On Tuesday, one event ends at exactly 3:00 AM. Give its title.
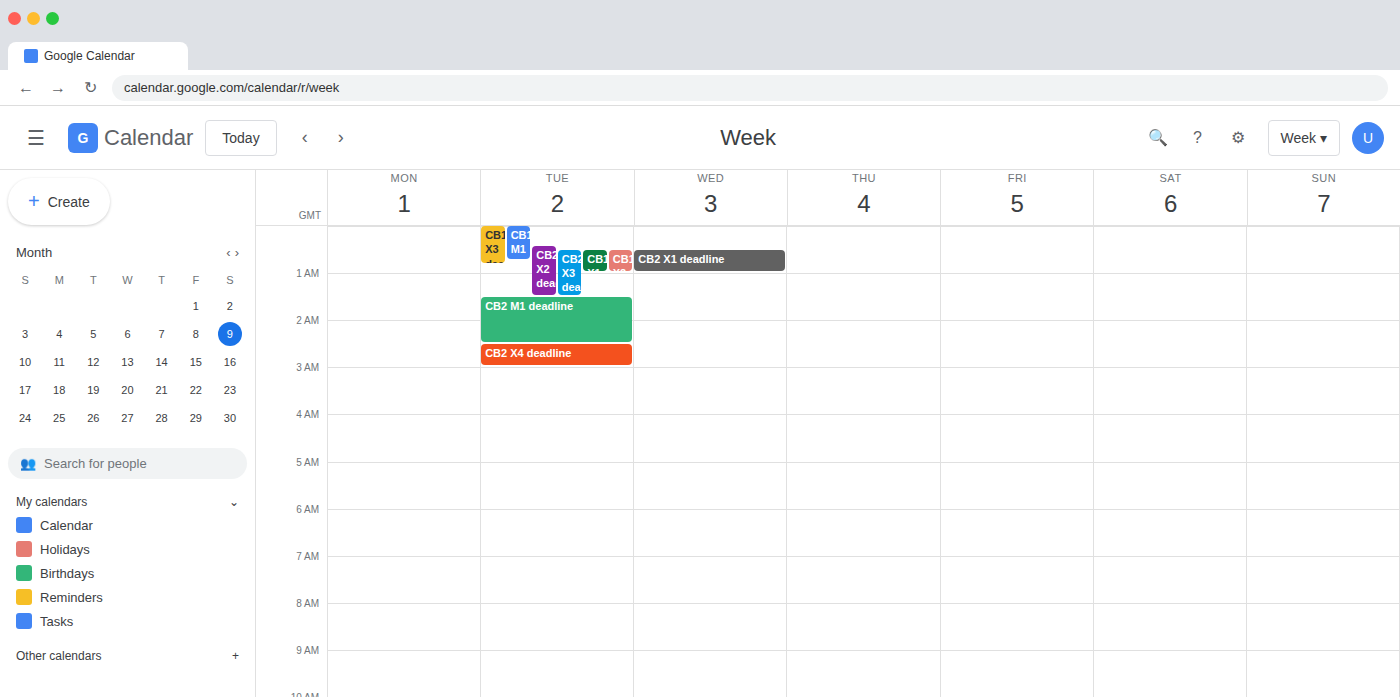
"CB2 X4 deadline"